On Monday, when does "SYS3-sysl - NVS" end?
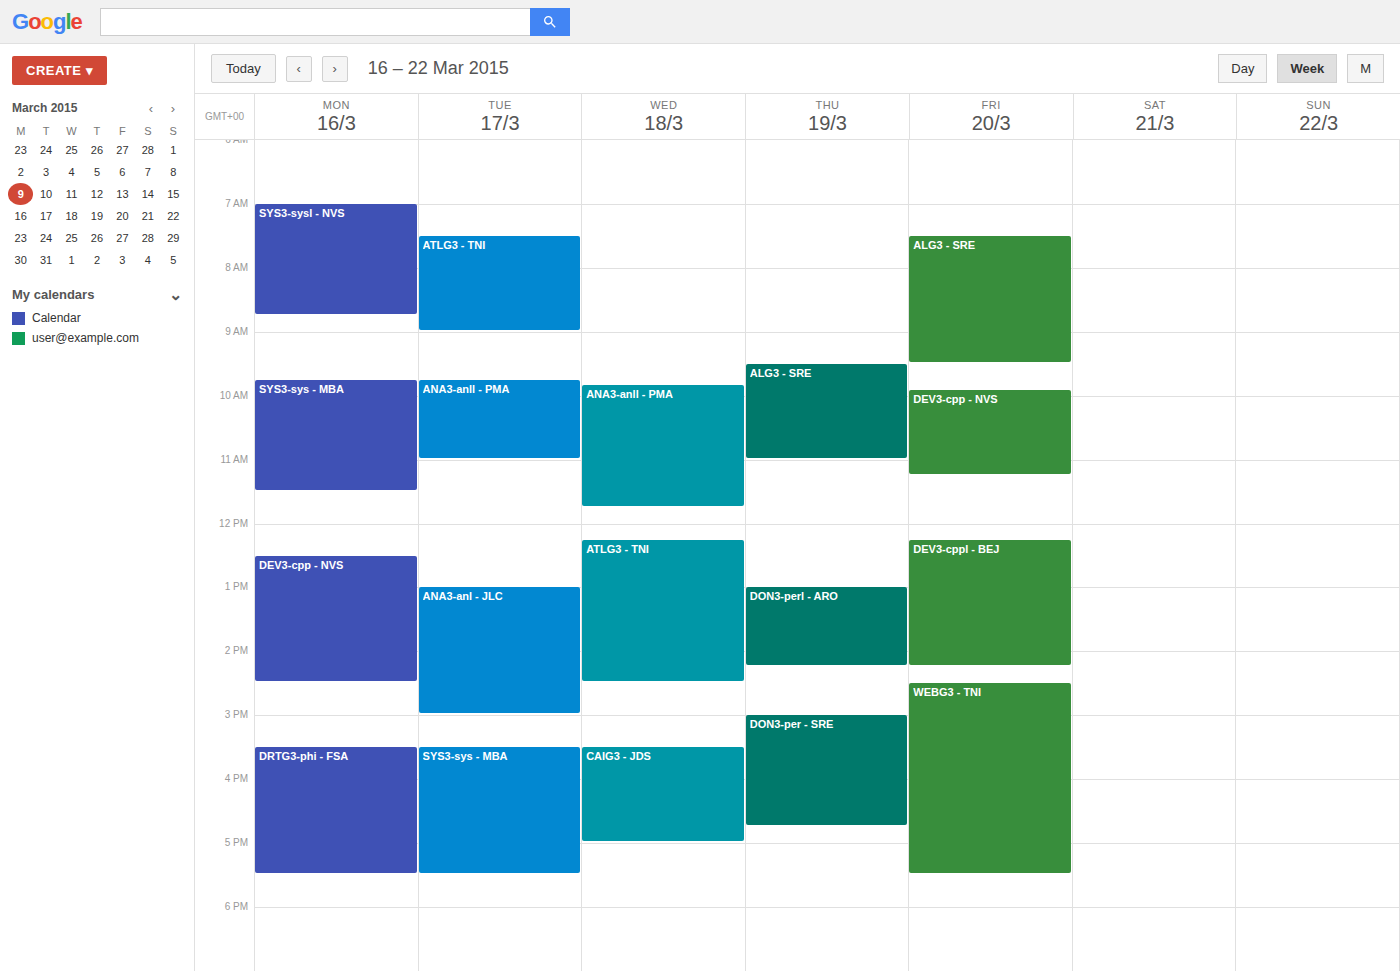
8:45 AM